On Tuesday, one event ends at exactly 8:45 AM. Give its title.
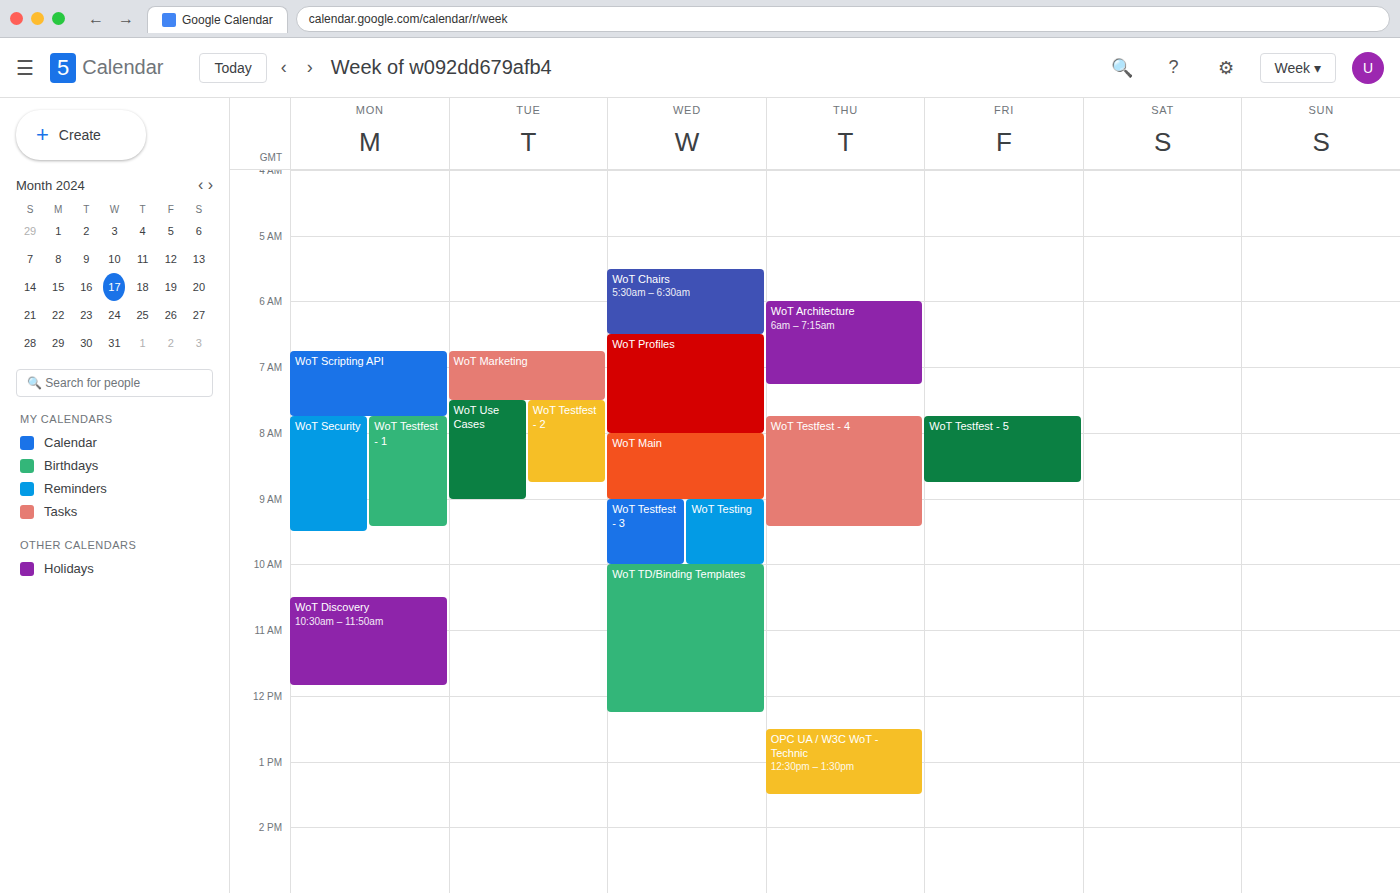
"WoT Testfest - 2"